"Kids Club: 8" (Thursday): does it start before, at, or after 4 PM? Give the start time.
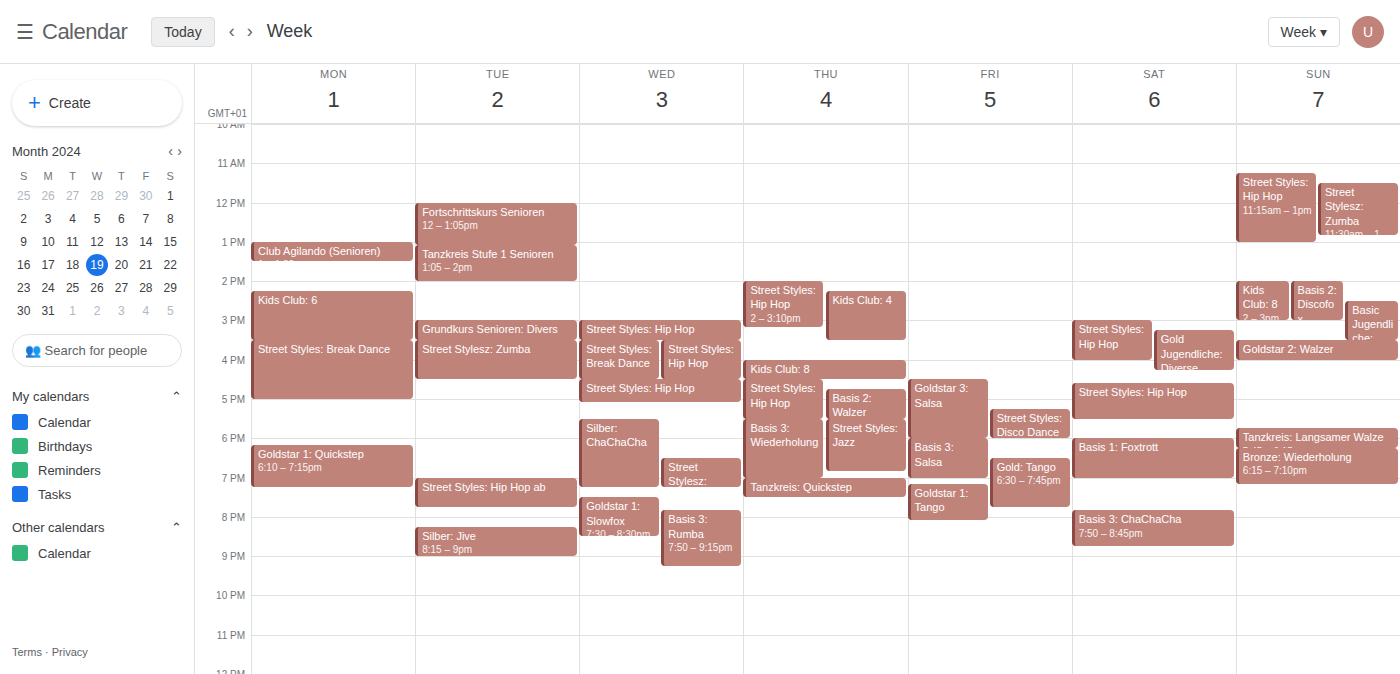
4:00 PM -- exactly at 4 PM, on the 4 PM line.